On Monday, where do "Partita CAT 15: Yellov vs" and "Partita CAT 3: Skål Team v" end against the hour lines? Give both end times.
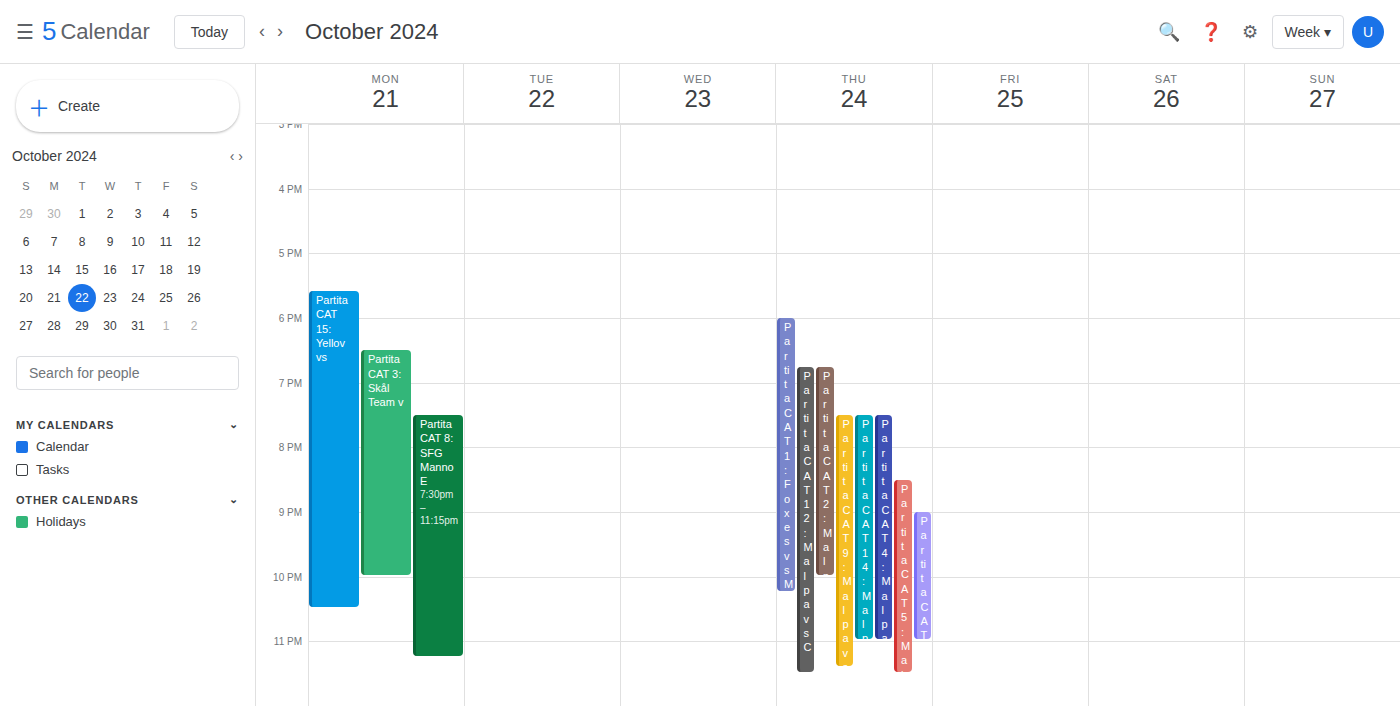
"Partita CAT 15: Yellov vs": 10:30 PM, halfway between the 10 PM and 11 PM lines. "Partita CAT 3: Skål Team v": 10:00 PM, exactly on the 10 PM line.